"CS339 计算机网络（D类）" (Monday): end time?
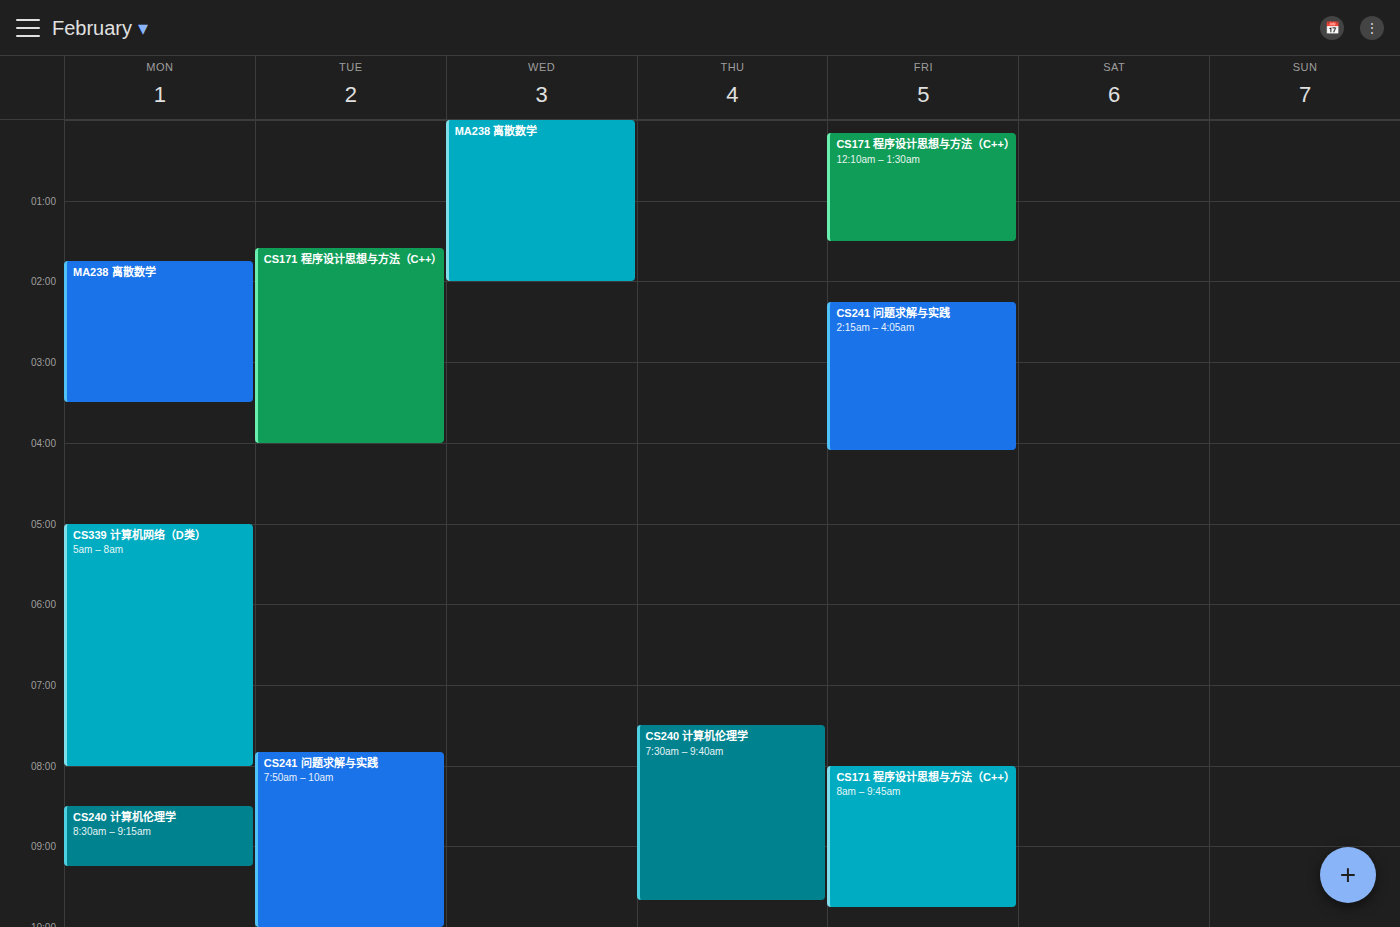
08:00